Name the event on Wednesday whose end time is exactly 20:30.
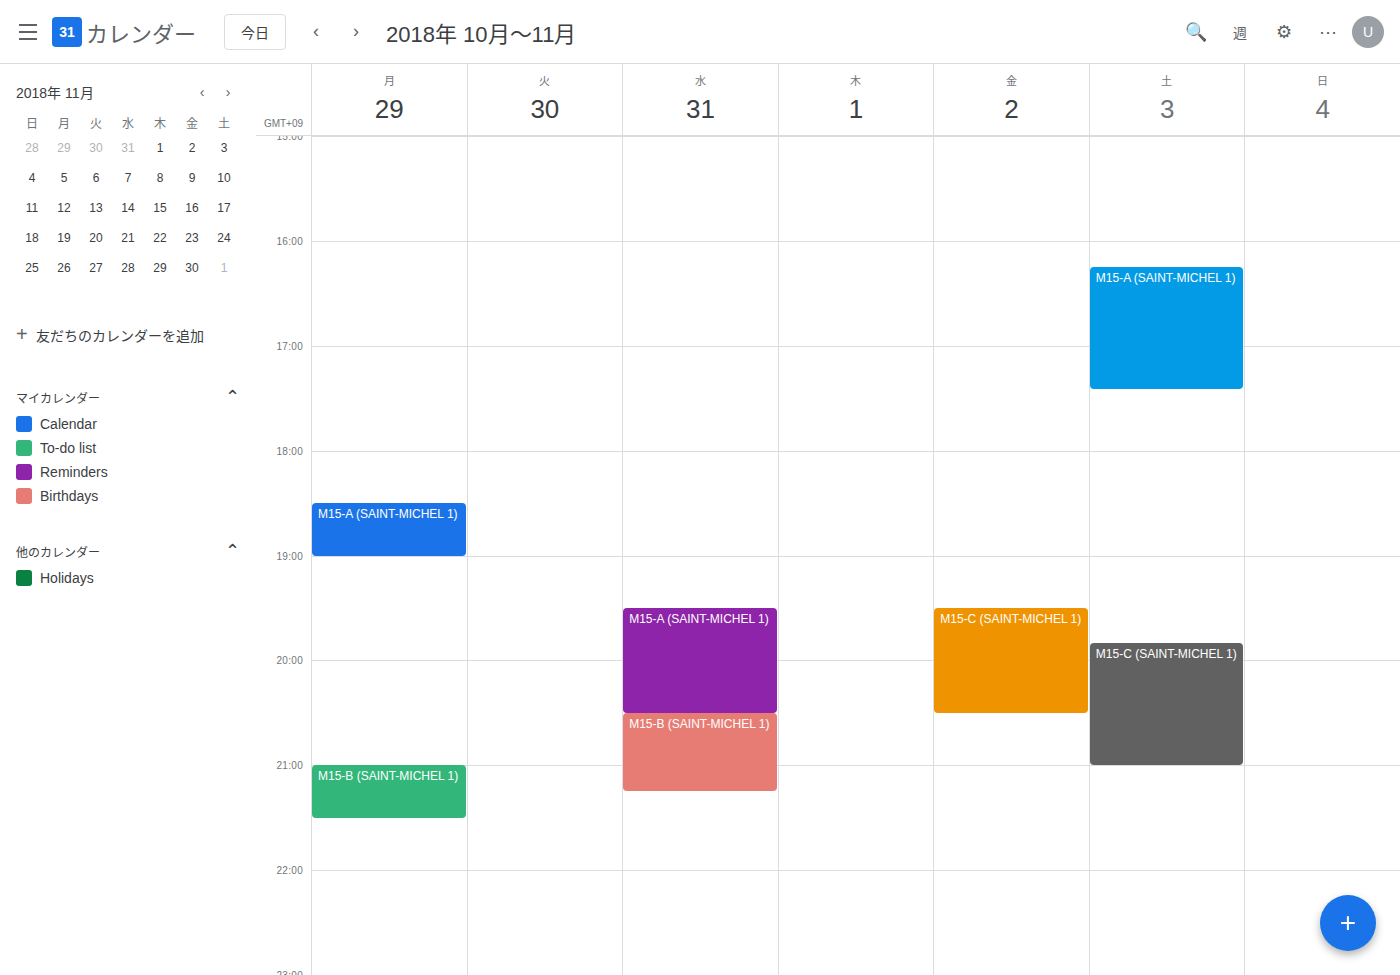
"M15-A (SAINT-MICHEL 1)"